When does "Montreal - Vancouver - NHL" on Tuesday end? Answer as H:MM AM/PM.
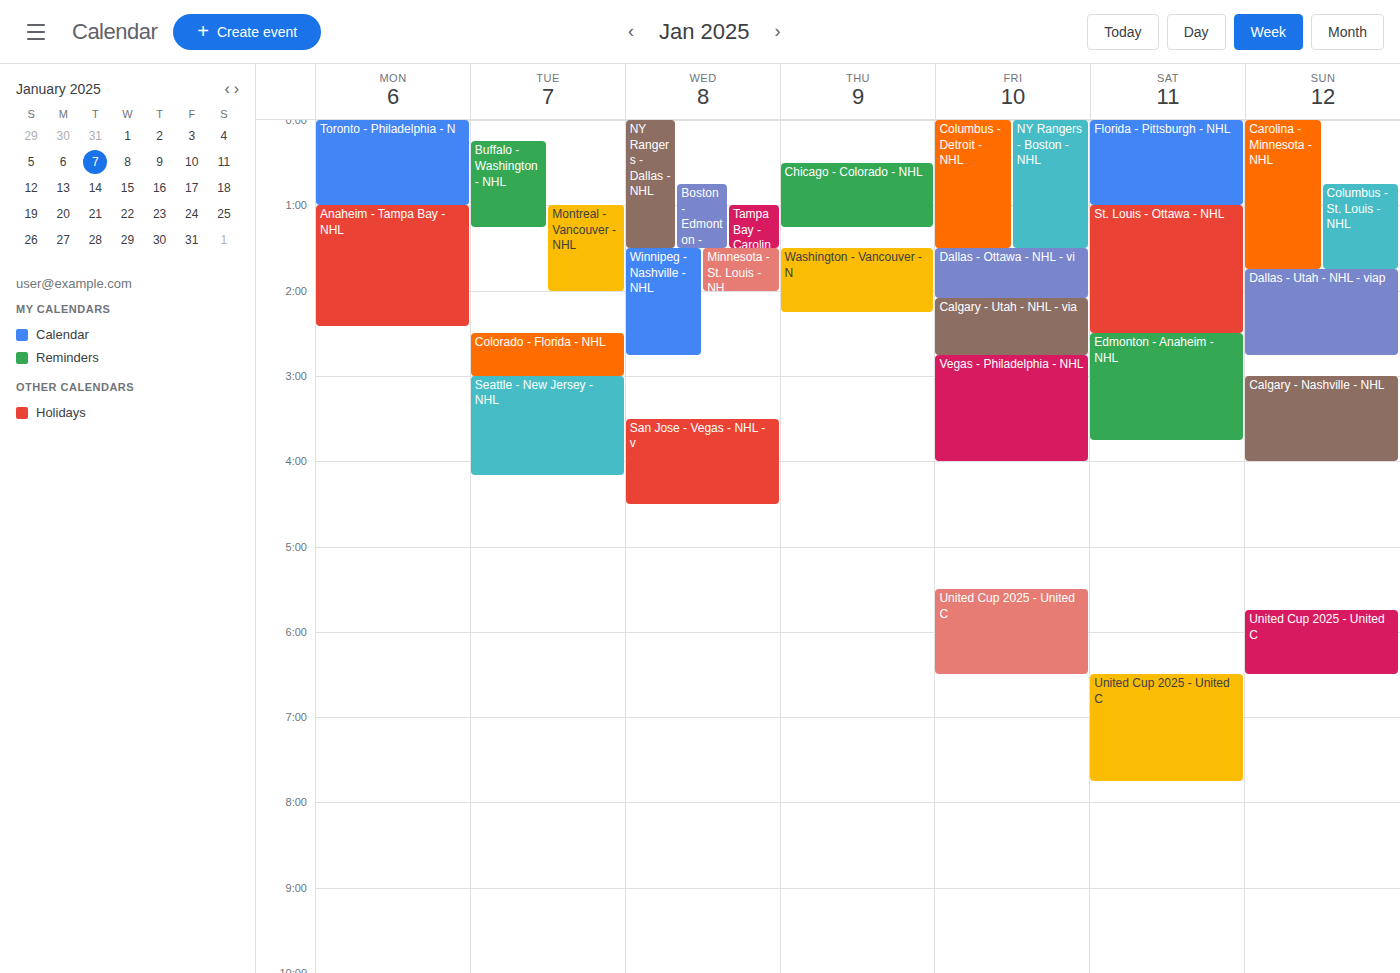
2:00 AM